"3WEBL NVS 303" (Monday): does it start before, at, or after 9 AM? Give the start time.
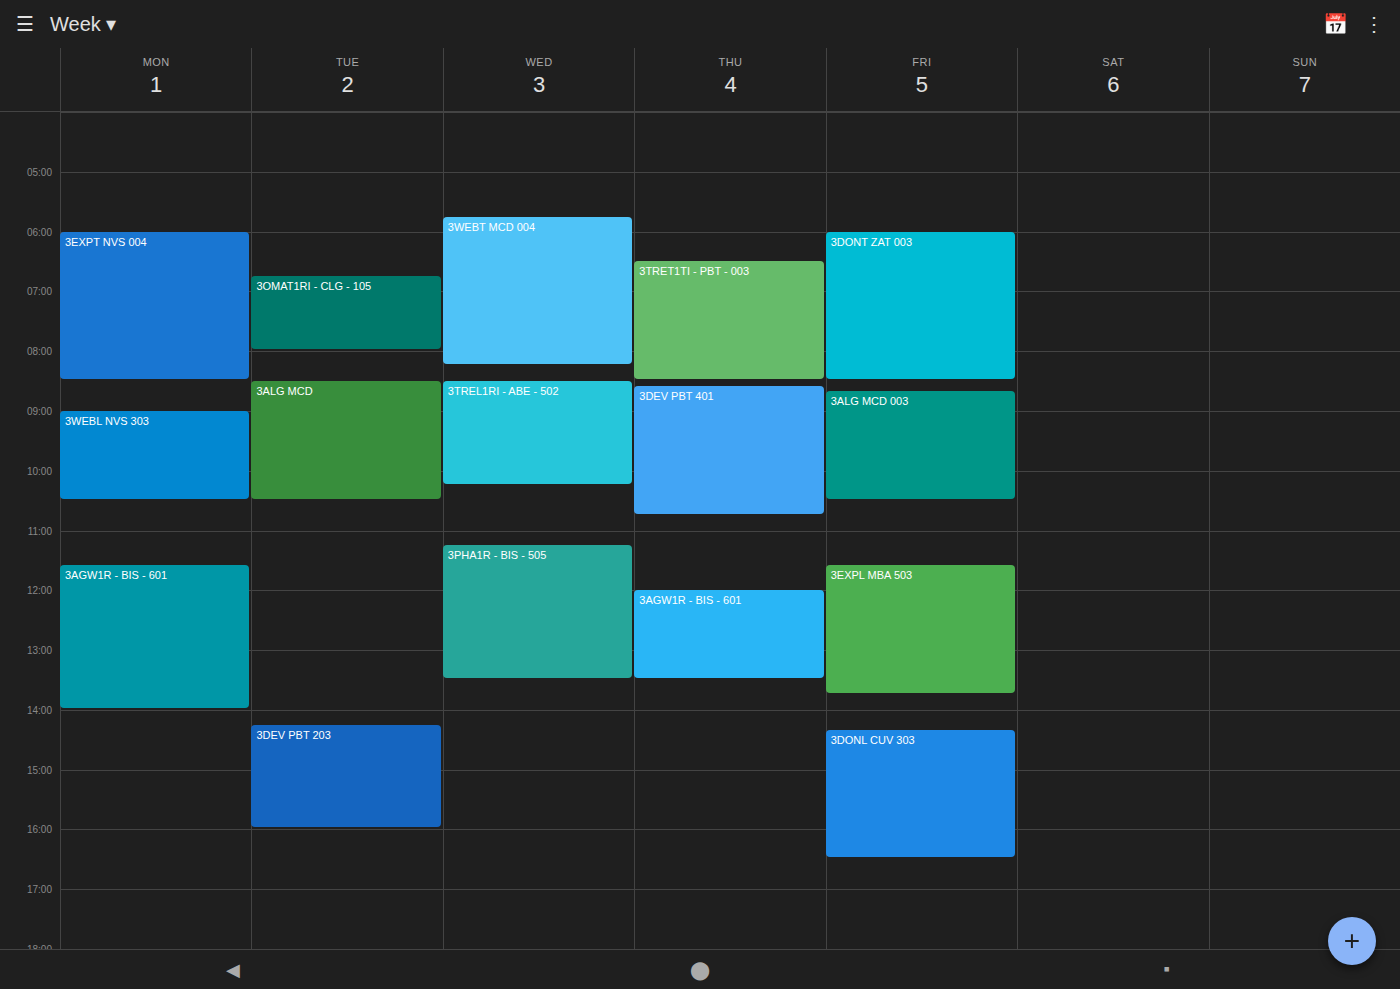
9:00 AM -- exactly at 9 AM, on the 9 AM line.